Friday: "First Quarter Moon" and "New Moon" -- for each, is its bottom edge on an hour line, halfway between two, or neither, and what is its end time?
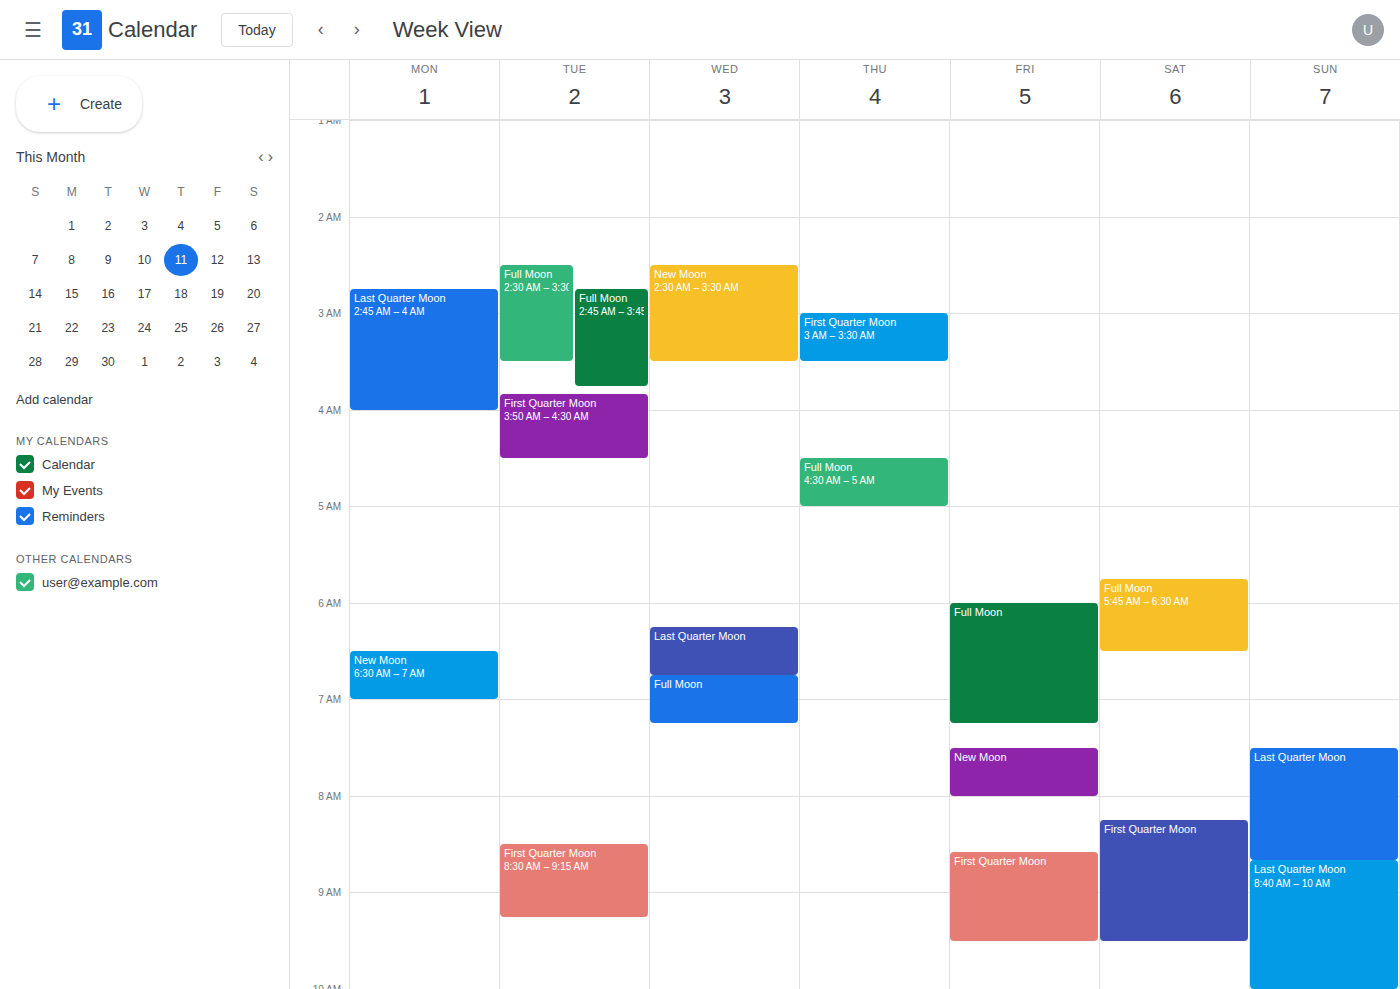
"First Quarter Moon": 9:30 AM, halfway between the 9 AM and 10 AM lines. "New Moon": 8:00 AM, exactly on the 8 AM line.